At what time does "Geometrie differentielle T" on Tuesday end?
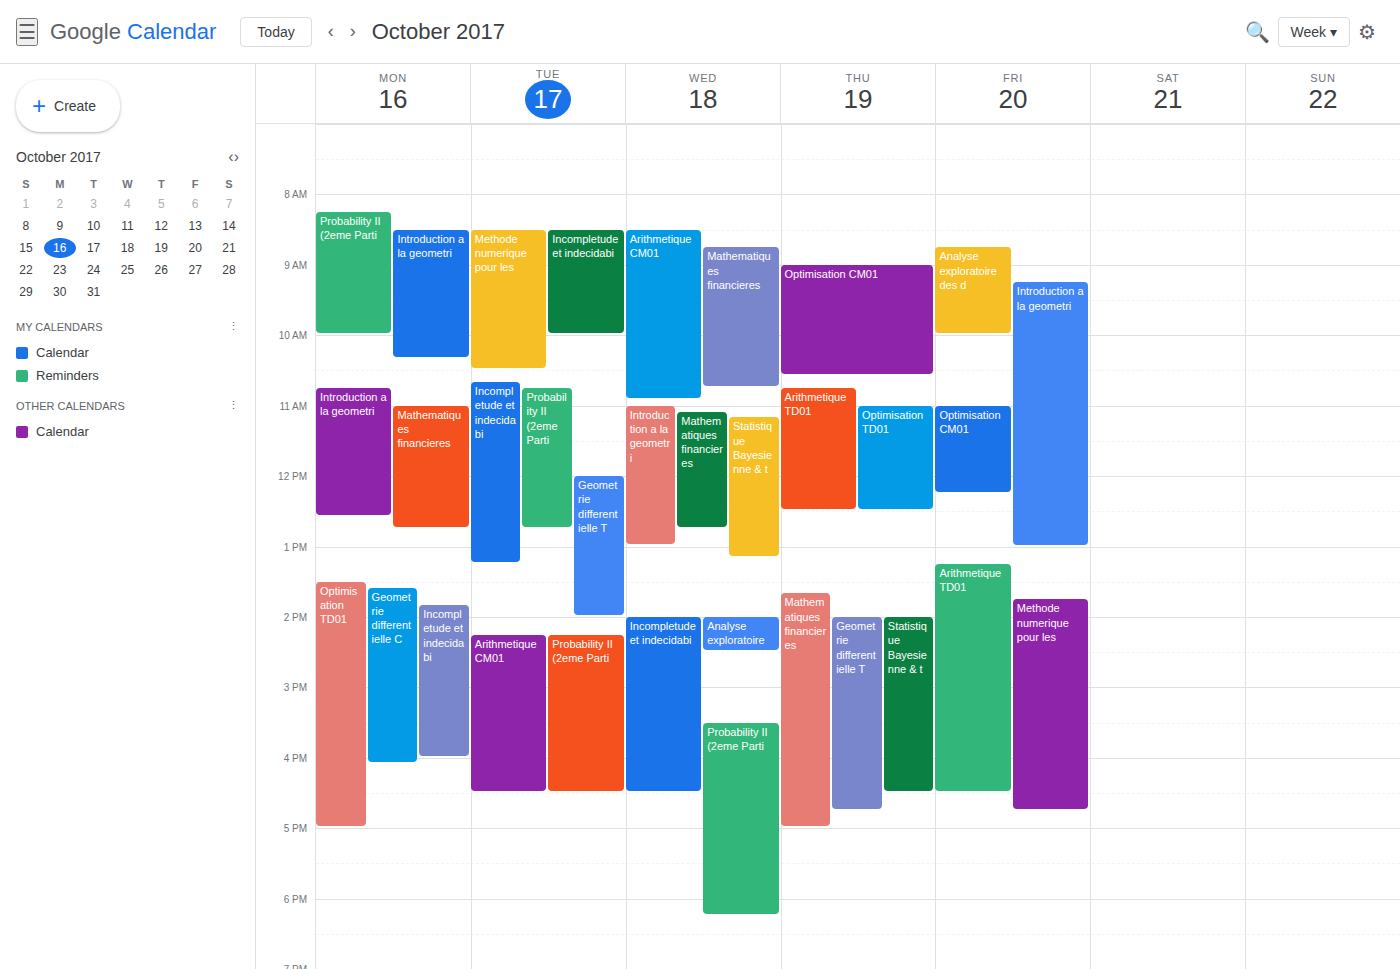
2:00 PM